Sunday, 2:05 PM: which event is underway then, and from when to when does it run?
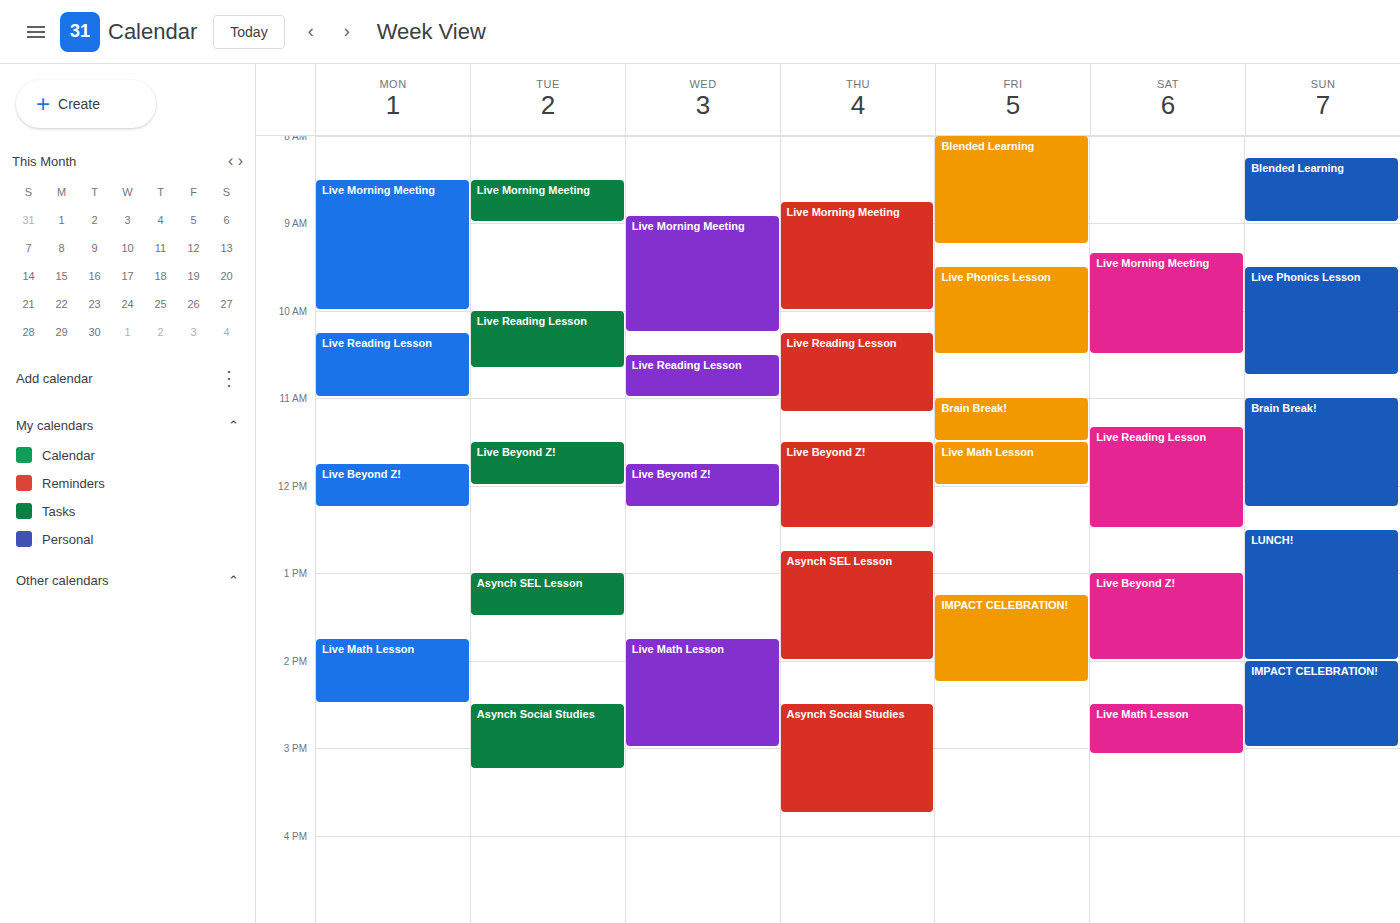
"IMPACT CELEBRATION!", 2:00 PM to 3:00 PM